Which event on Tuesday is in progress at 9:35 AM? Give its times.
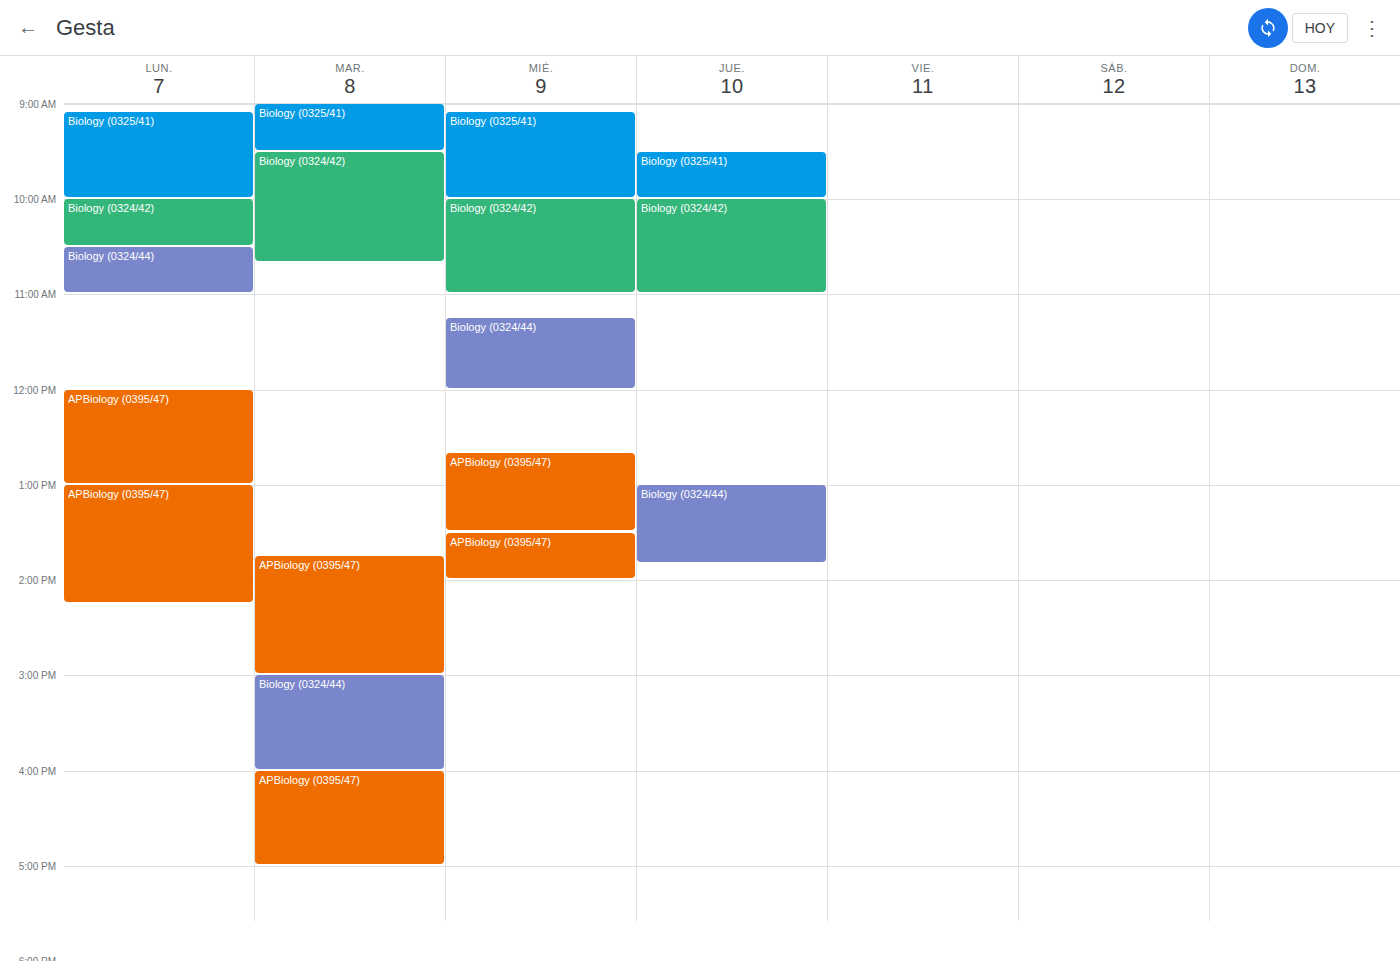
"Biology (0324/42)", 9:30 AM to 10:40 AM